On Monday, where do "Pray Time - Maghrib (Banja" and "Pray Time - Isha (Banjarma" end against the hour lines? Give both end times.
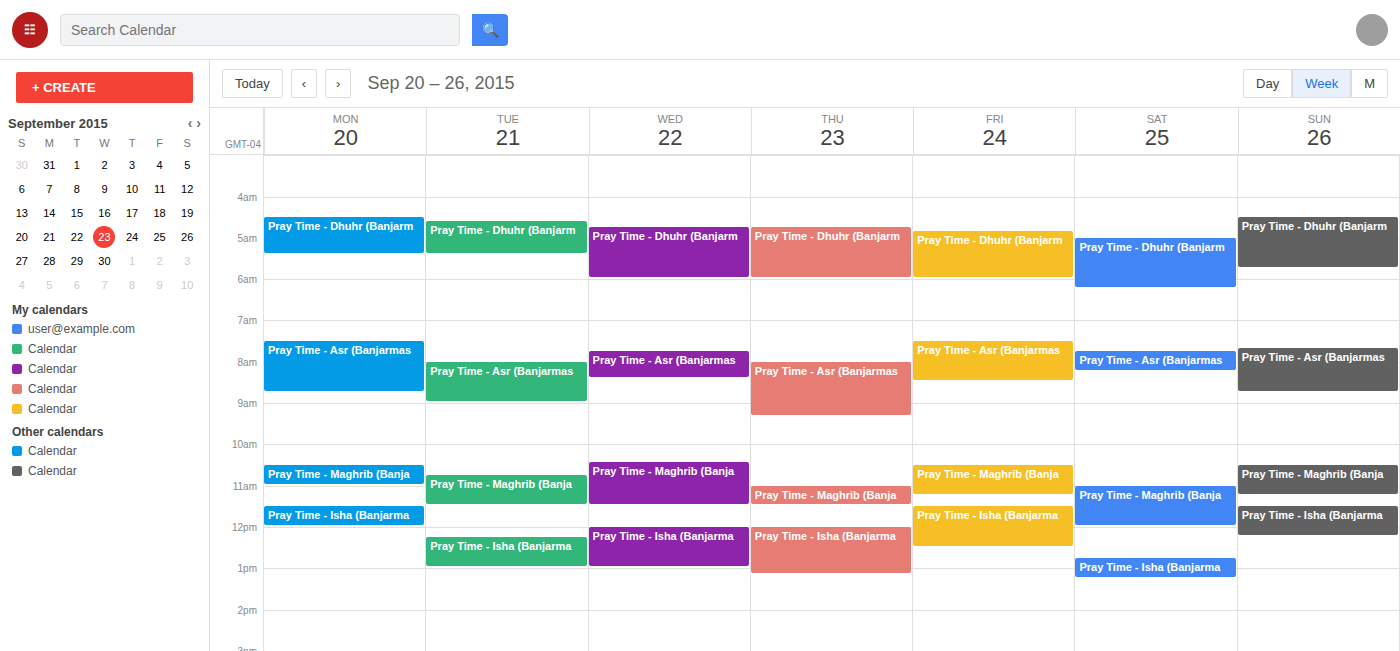
"Pray Time - Maghrib (Banja": 11:00 AM, exactly on the 11 AM line. "Pray Time - Isha (Banjarma": 12:00 PM, exactly on the 12 PM line.